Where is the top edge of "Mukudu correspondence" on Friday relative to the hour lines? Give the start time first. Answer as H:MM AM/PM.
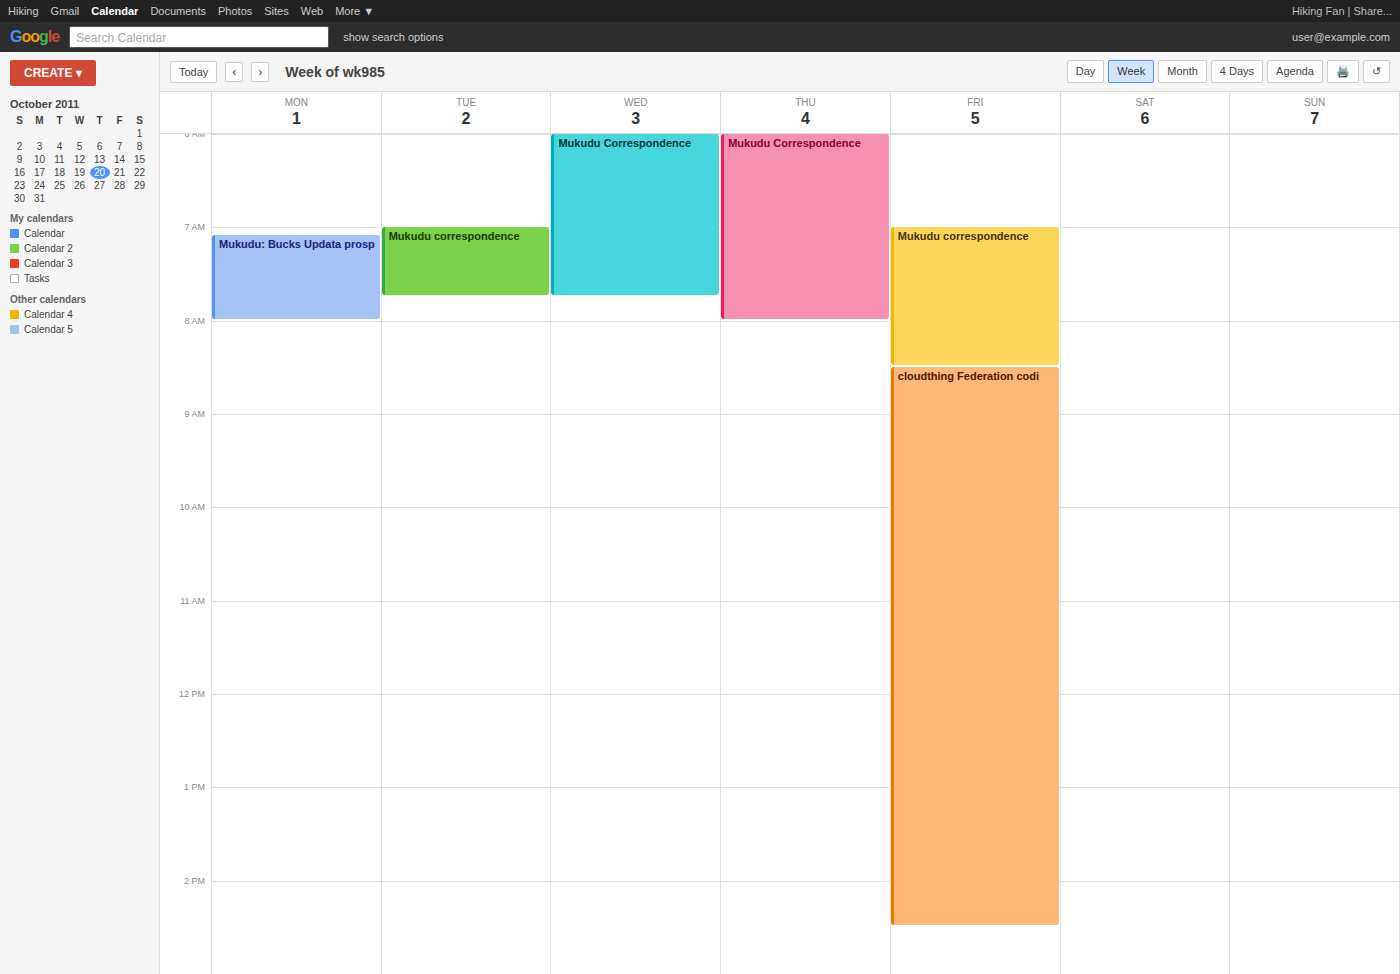
7:00 AM -- exactly on the 7 AM line.